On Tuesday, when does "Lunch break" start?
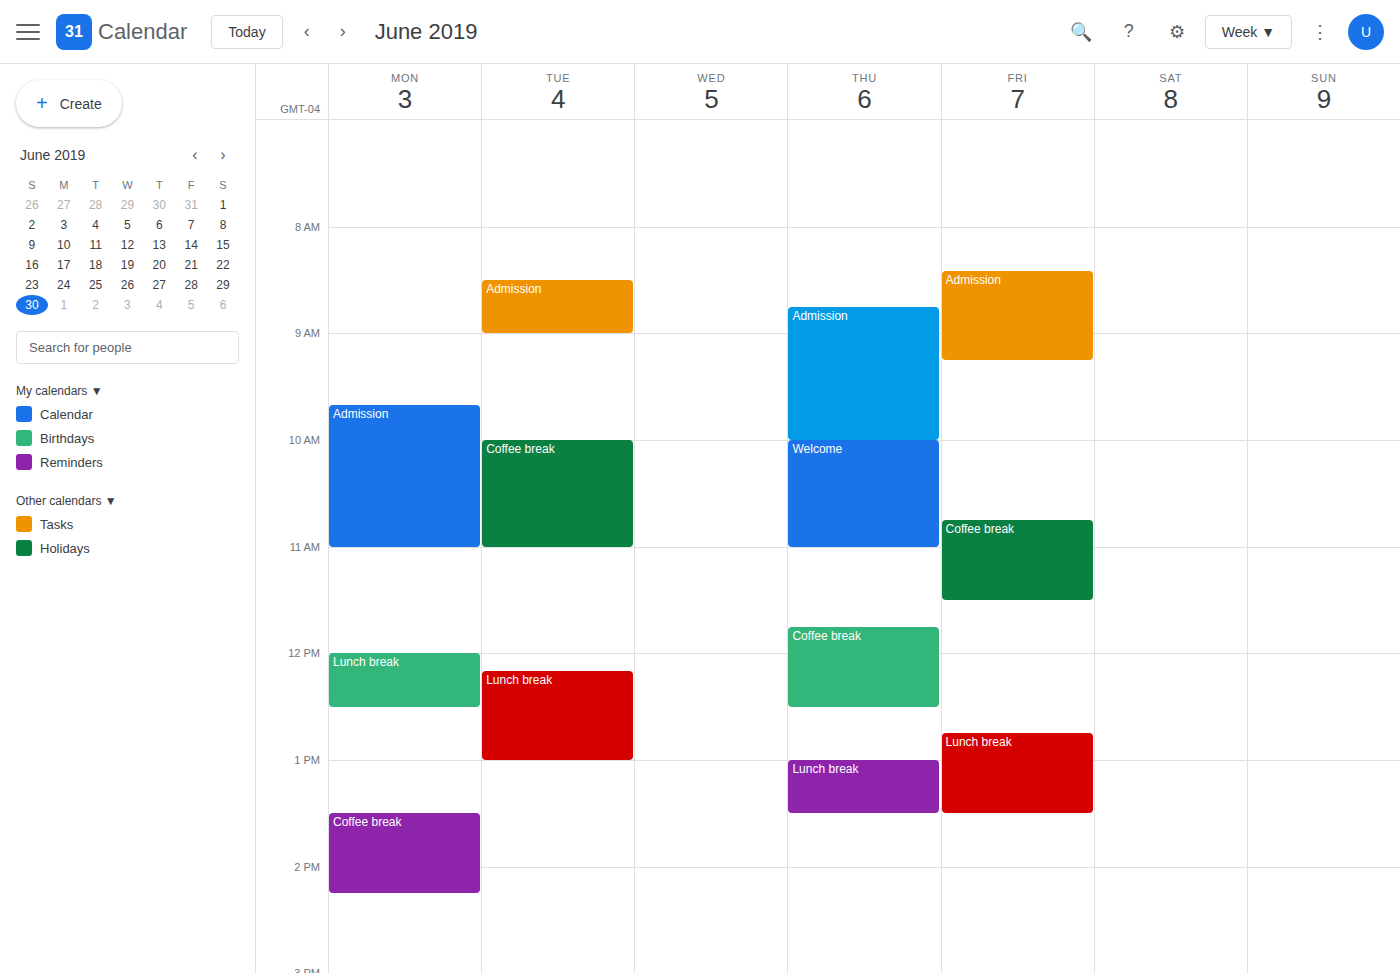
12:10 PM